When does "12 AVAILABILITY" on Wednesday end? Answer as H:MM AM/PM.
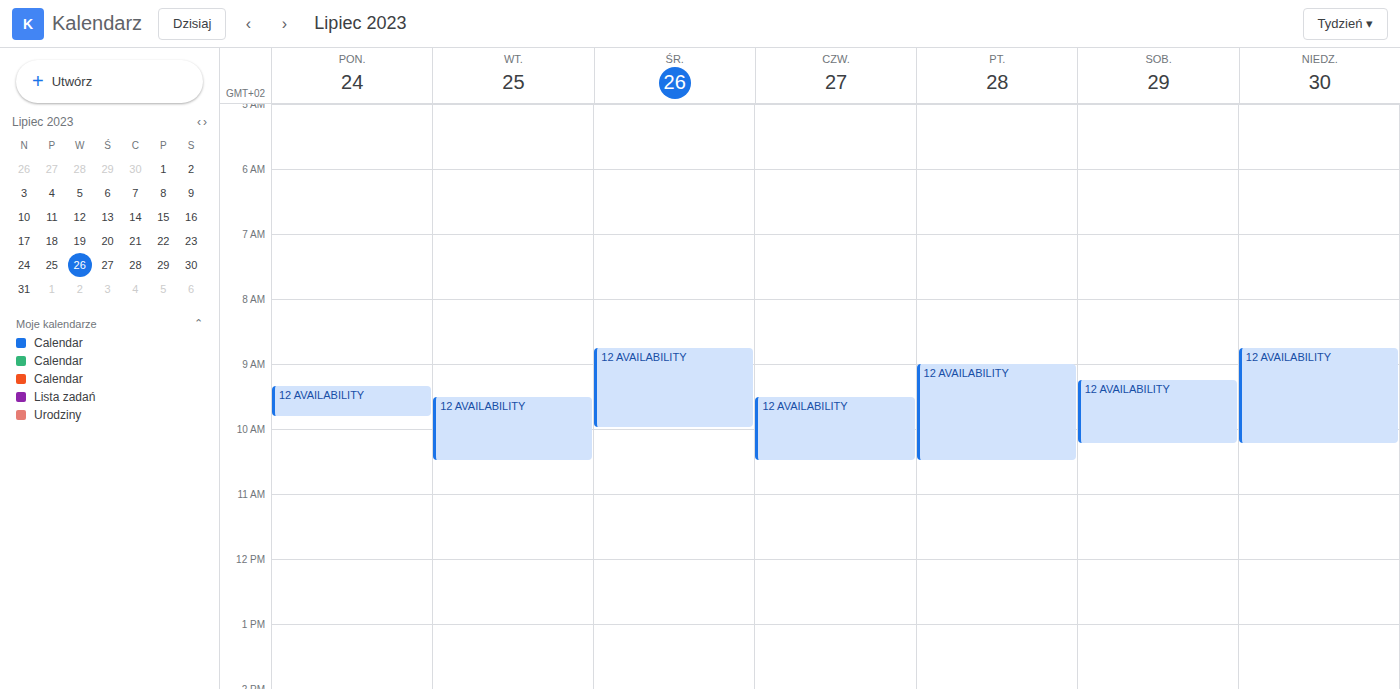
10:00 AM